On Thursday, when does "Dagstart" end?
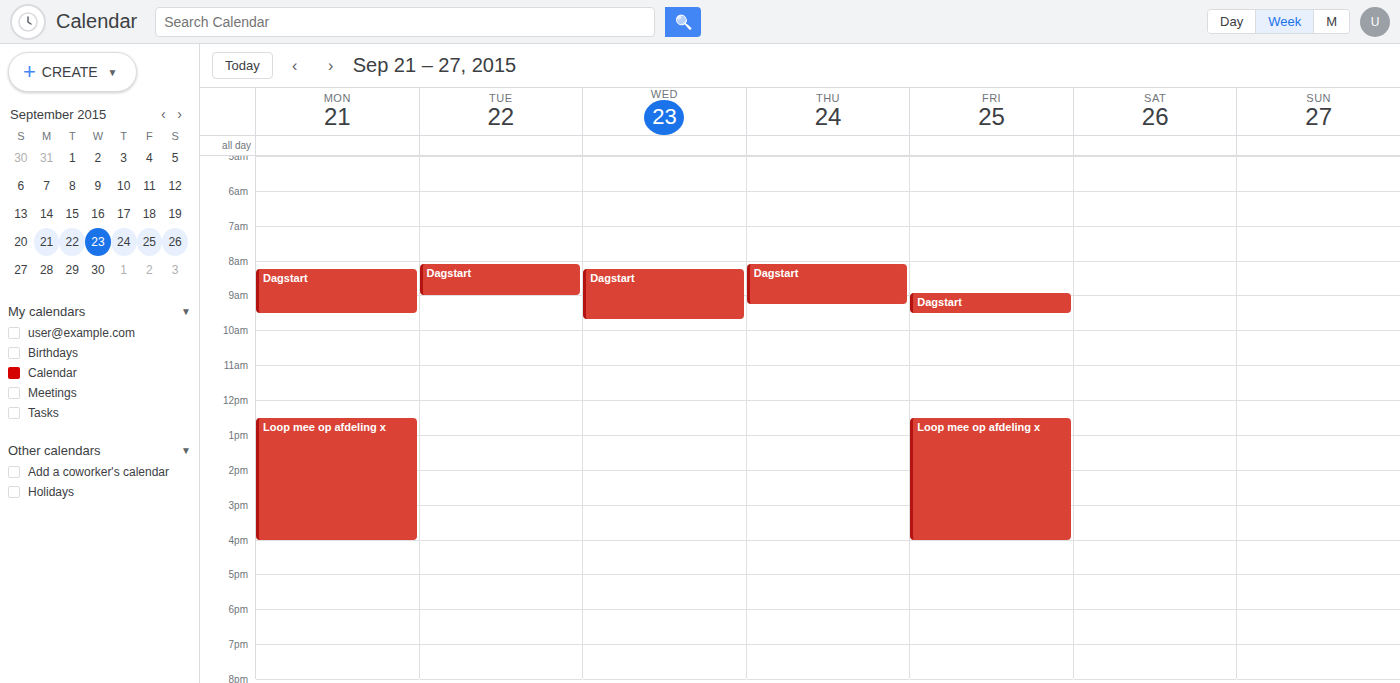
09:15